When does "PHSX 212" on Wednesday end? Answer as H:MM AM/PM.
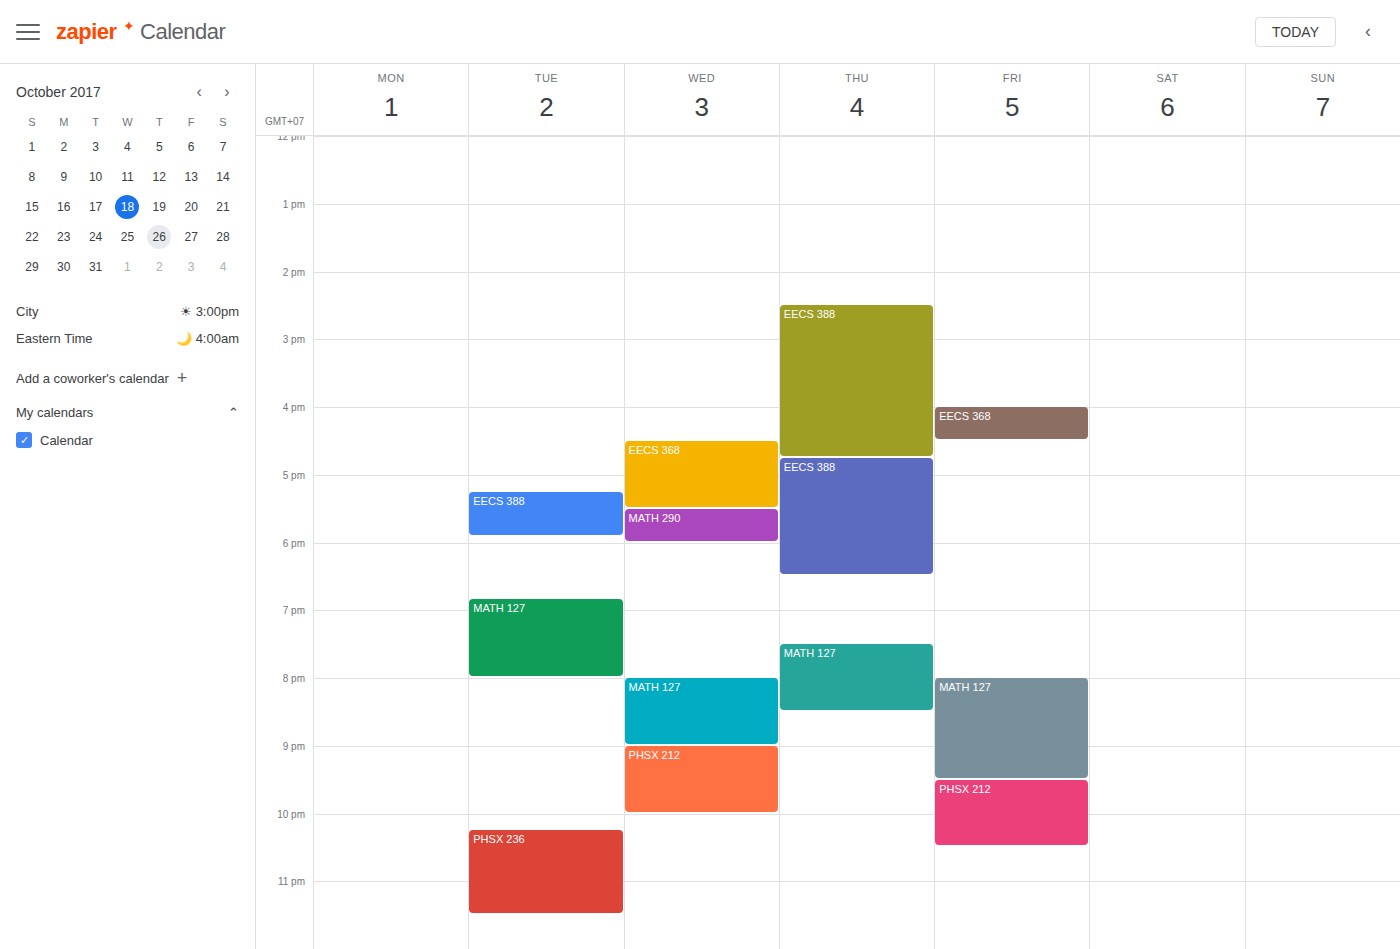
10:00 PM